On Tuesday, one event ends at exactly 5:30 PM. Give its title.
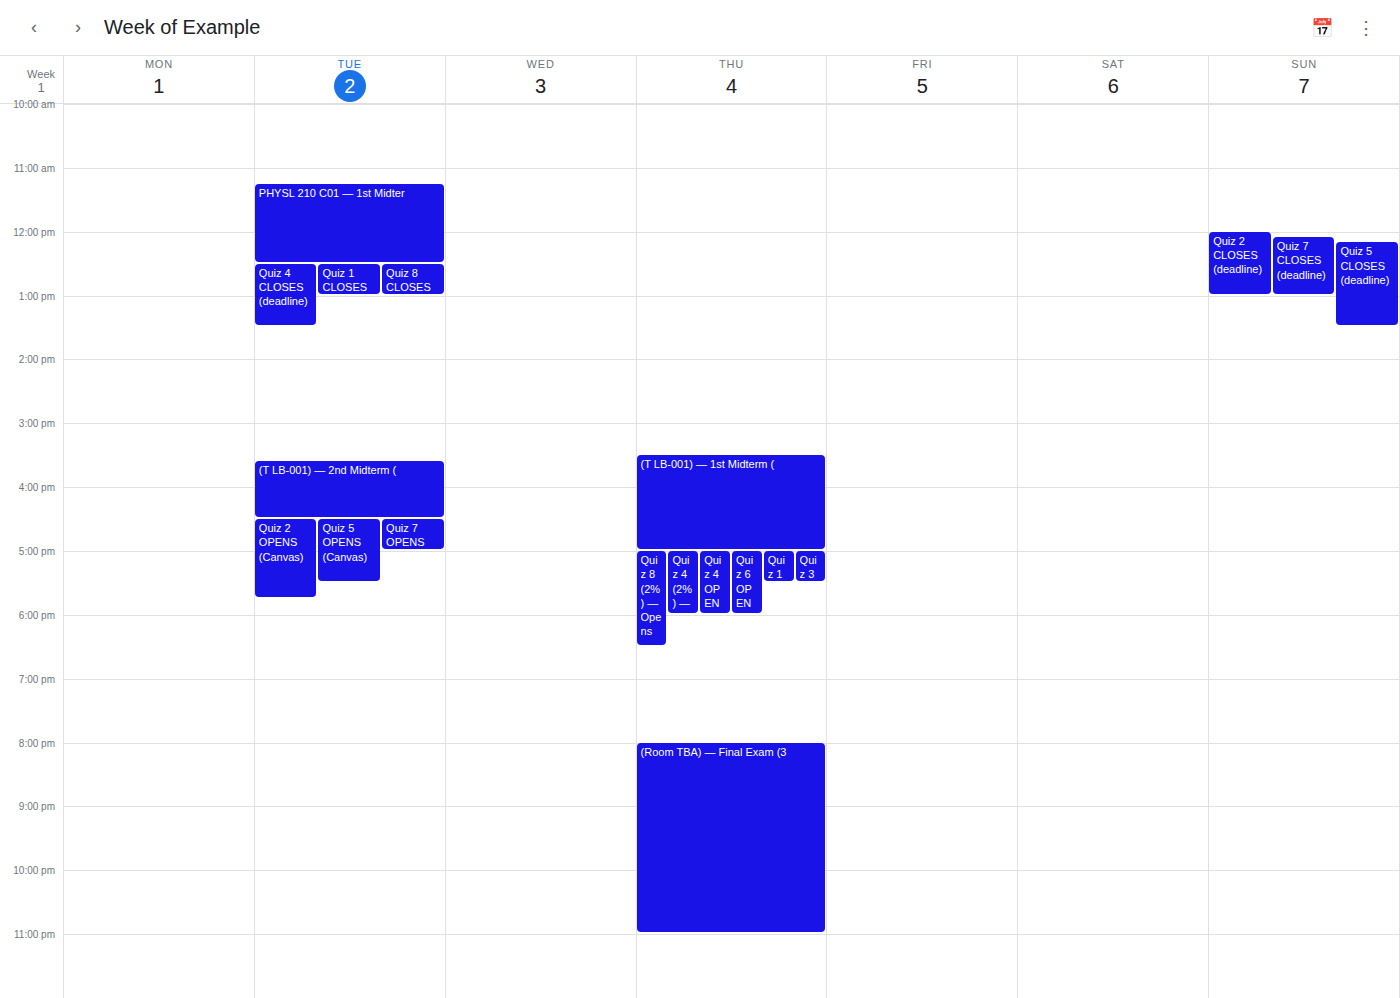
"Quiz 5 OPENS (Canvas)"